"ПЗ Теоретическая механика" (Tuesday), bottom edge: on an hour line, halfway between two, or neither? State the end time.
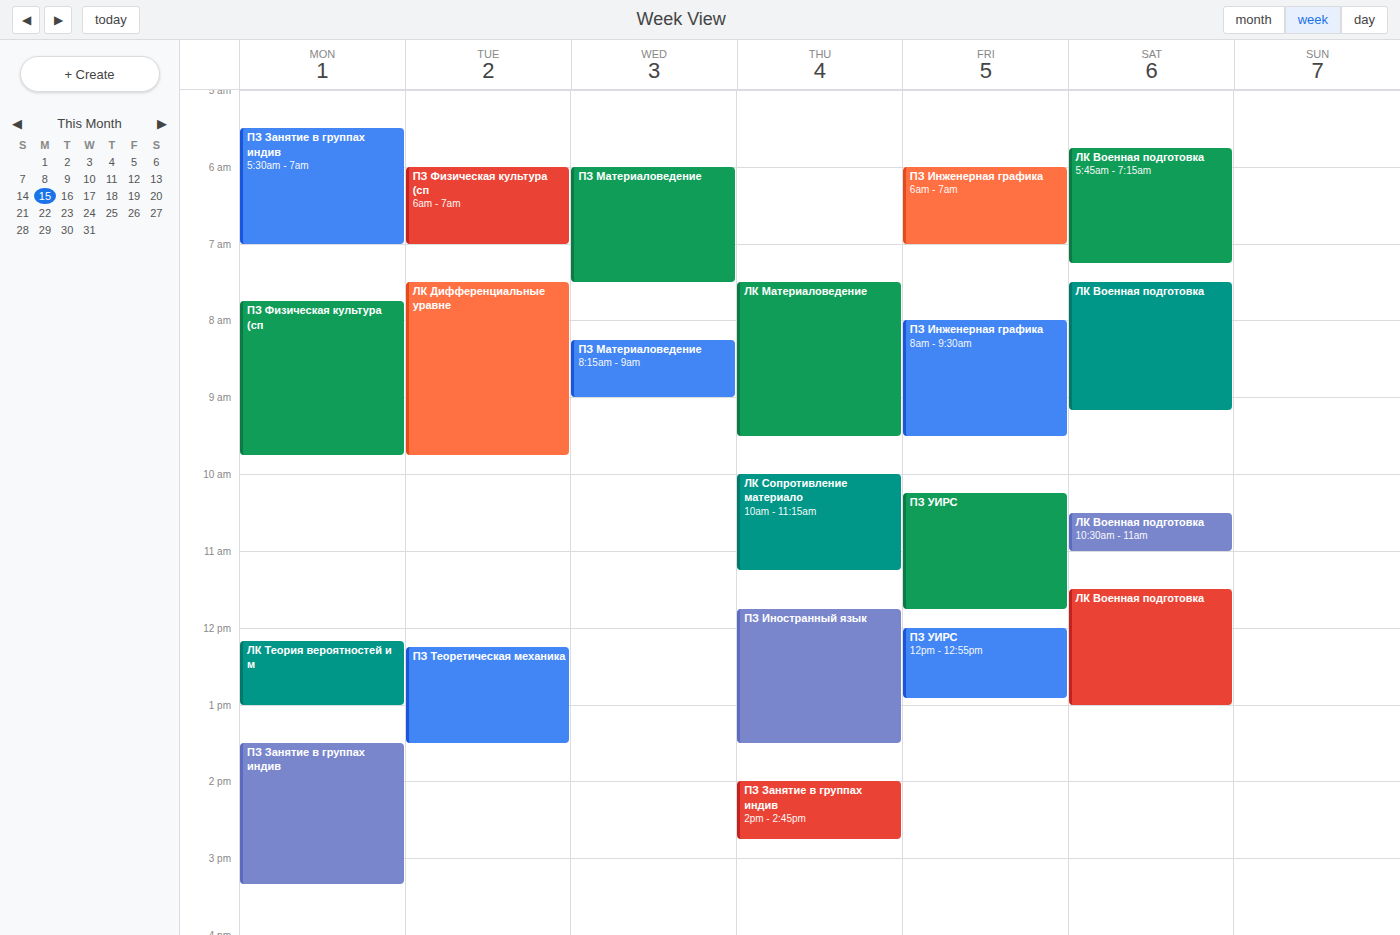
1:30 PM -- halfway between the 1 PM and 2 PM lines.